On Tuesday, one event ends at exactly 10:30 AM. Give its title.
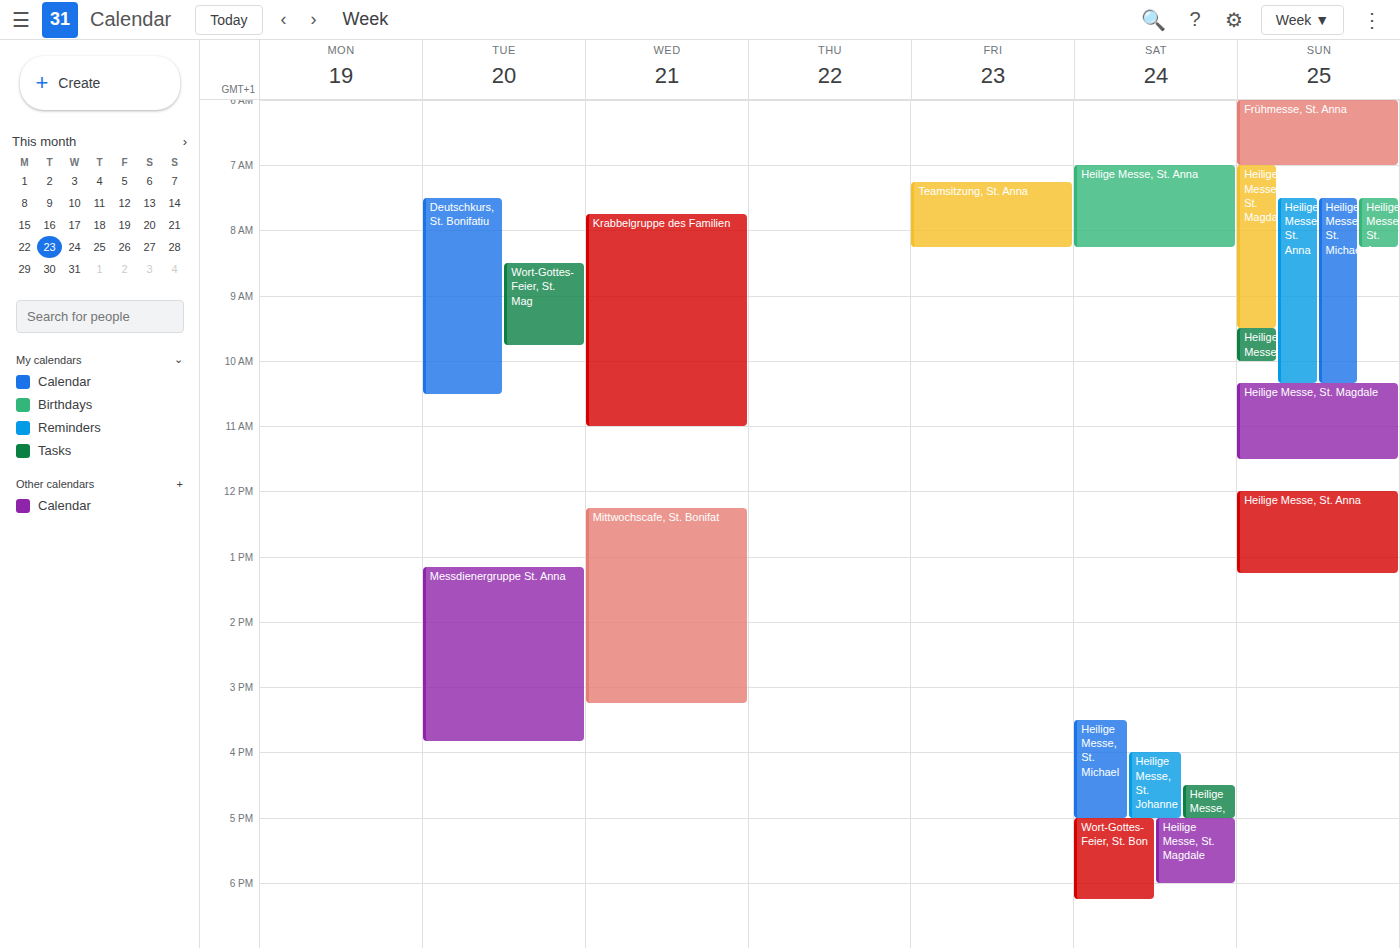
"Deutschkurs, St. Bonifatiu"